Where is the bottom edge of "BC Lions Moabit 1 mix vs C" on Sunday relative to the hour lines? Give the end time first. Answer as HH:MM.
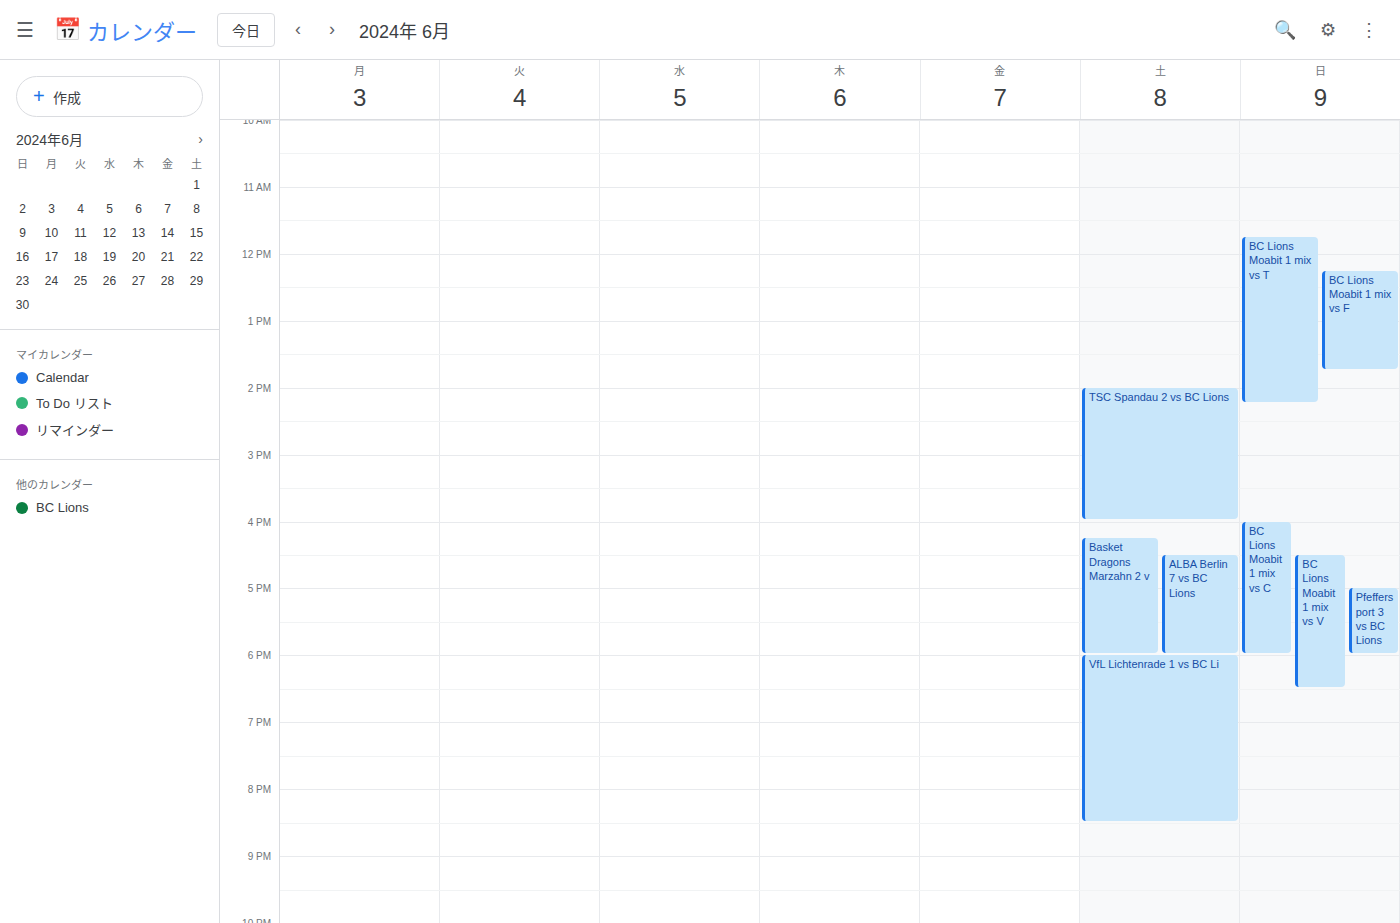
18:00 -- exactly on the 18:00 line.